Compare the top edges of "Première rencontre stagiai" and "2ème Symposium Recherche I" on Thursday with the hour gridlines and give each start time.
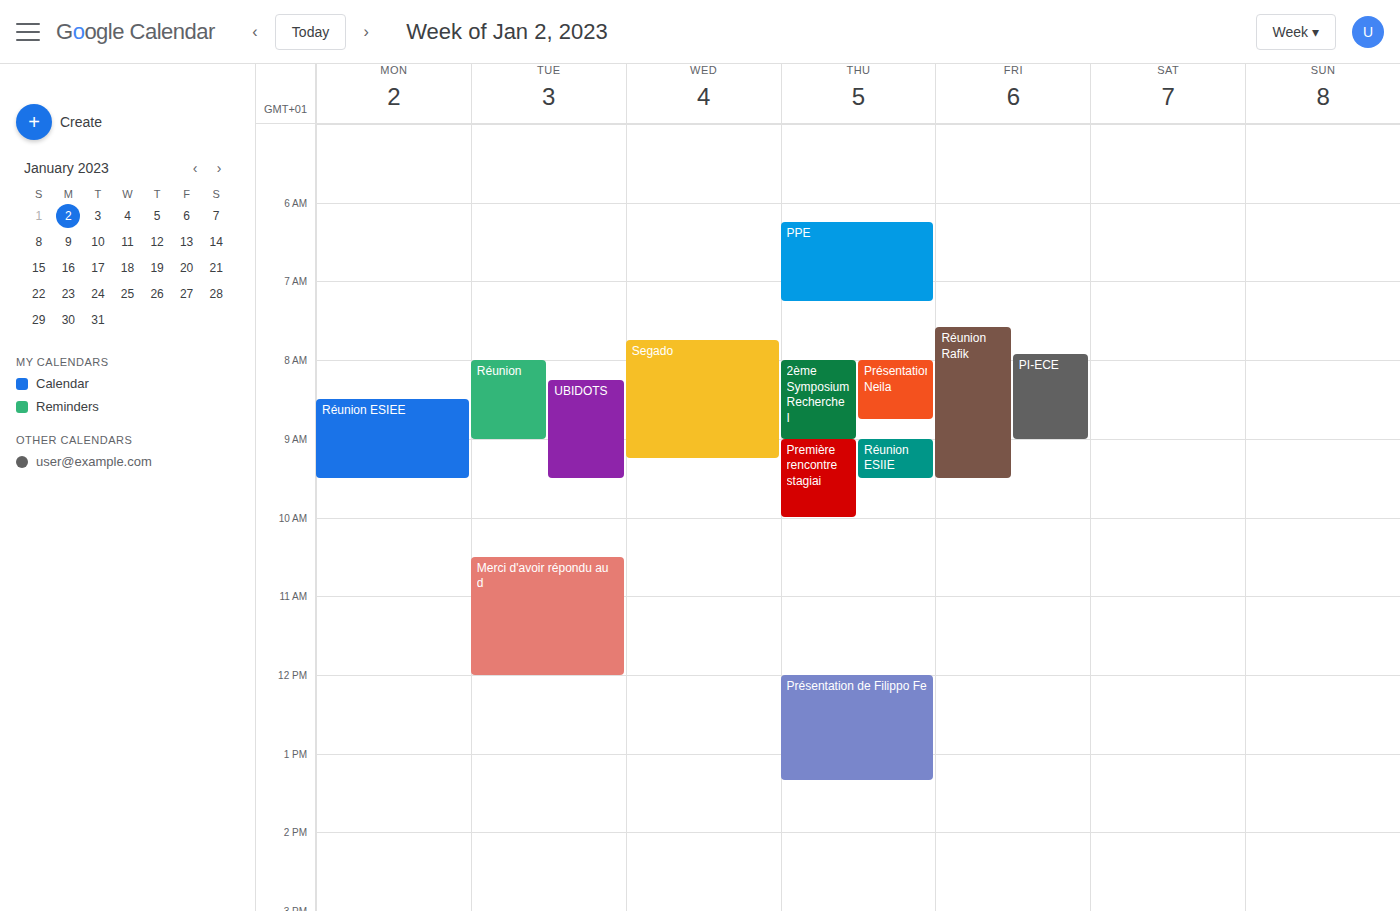
"Première rencontre stagiai": 9:00 AM, exactly on the 9 AM line. "2ème Symposium Recherche I": 8:00 AM, exactly on the 8 AM line.